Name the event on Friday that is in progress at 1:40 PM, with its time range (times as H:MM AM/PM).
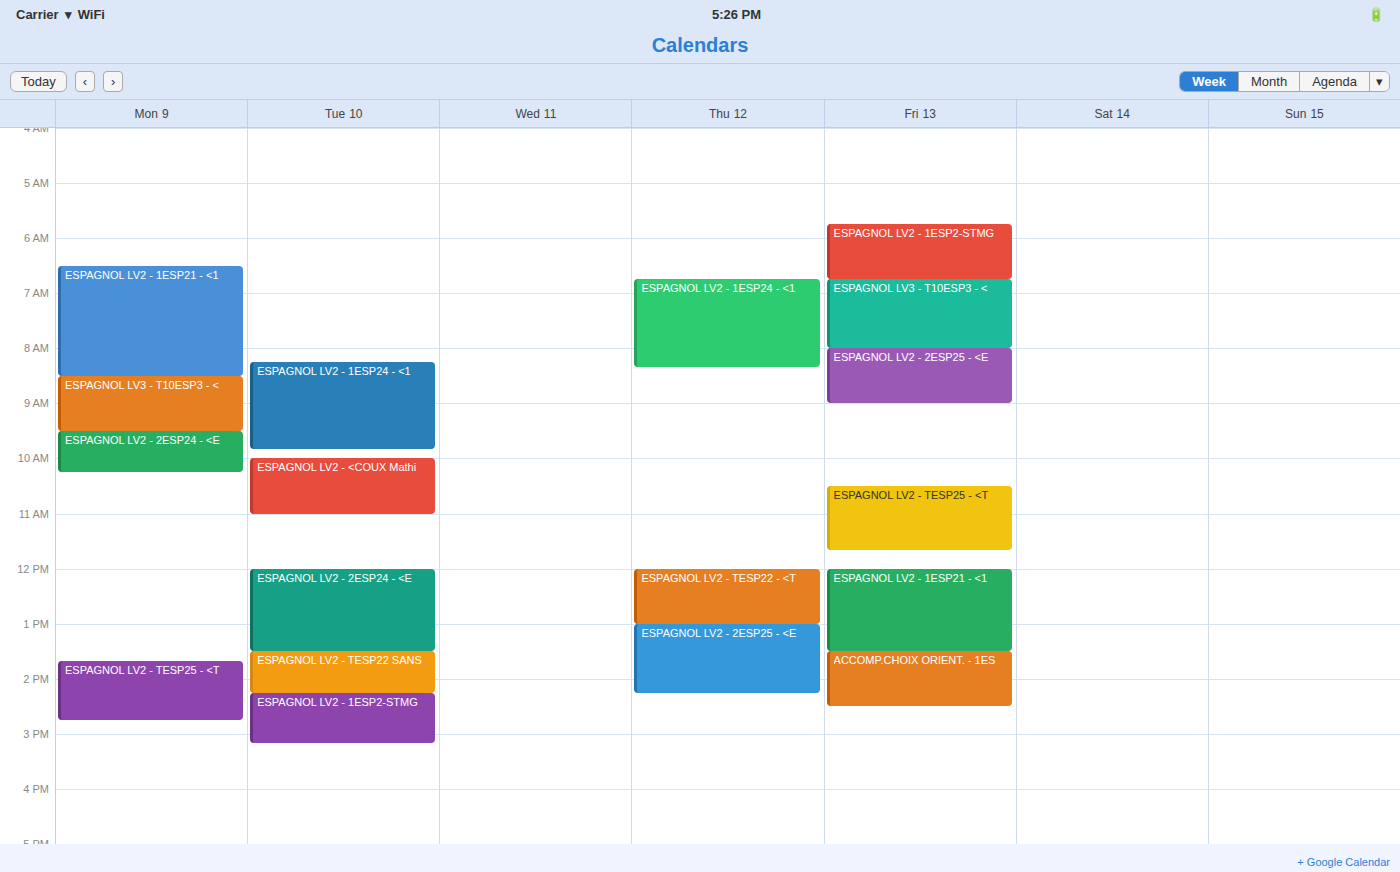
"ACCOMP.CHOIX ORIENT. - 1ES", 1:30 PM to 2:30 PM